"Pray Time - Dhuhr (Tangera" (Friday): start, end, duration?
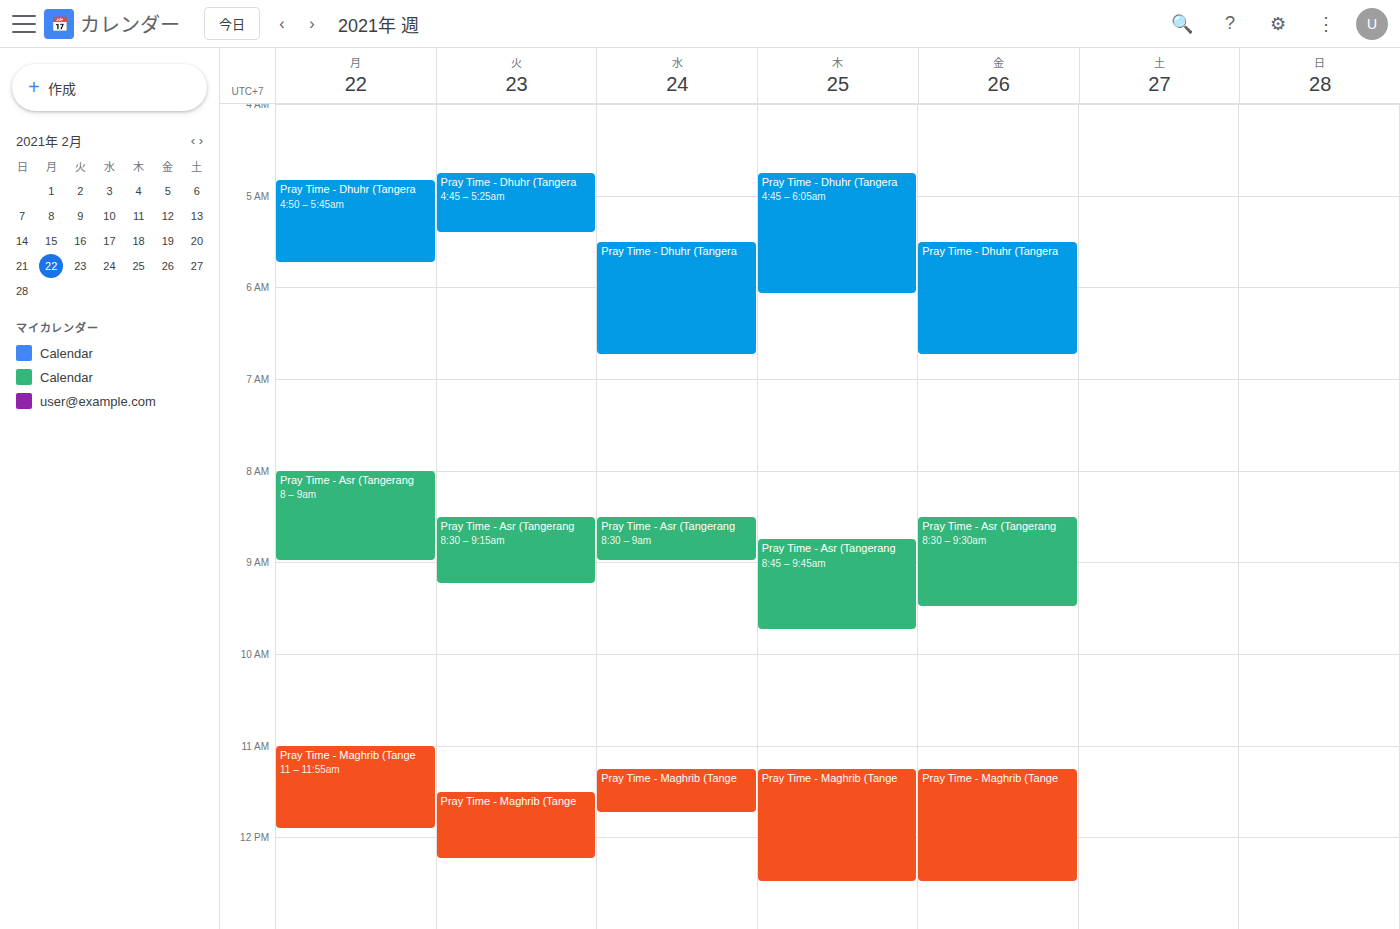
5:30 AM to 6:45 AM, 1 hour 15 minutes